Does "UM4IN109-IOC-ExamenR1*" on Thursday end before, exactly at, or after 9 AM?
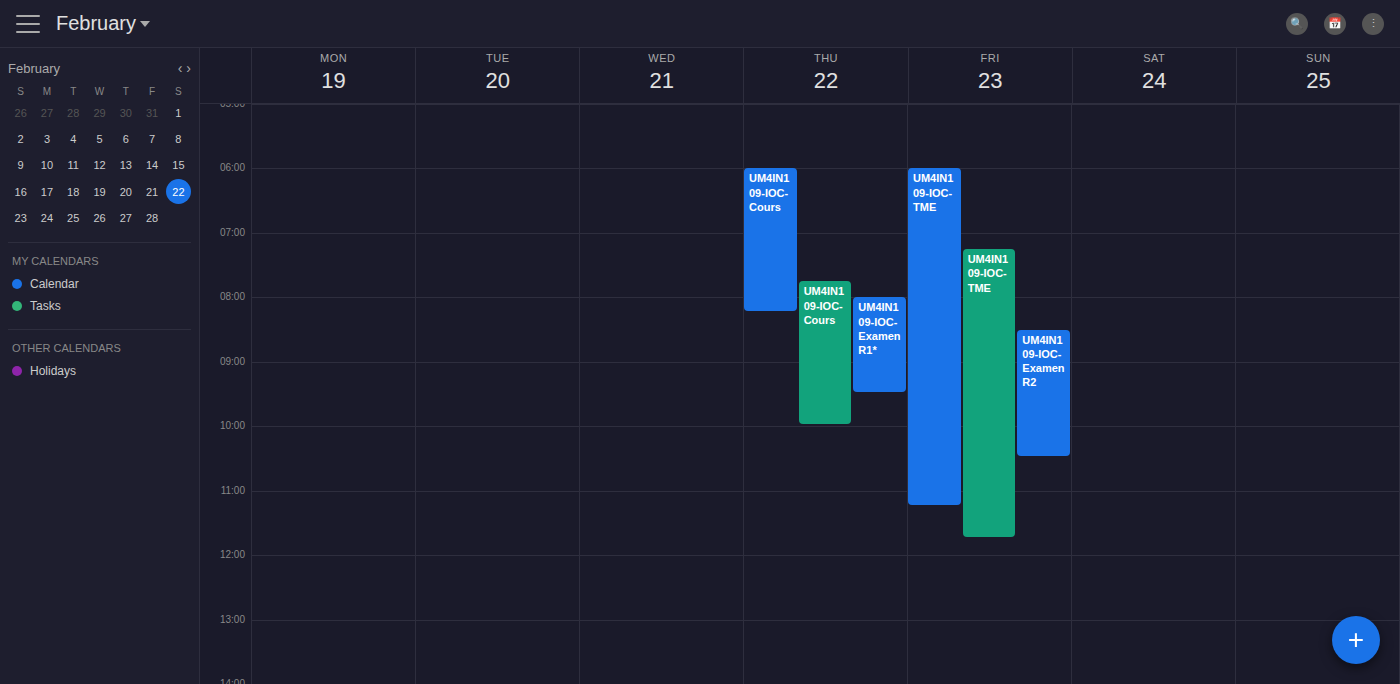
9:30 AM -- after 9 AM, 30 minutes below the 9 AM line.